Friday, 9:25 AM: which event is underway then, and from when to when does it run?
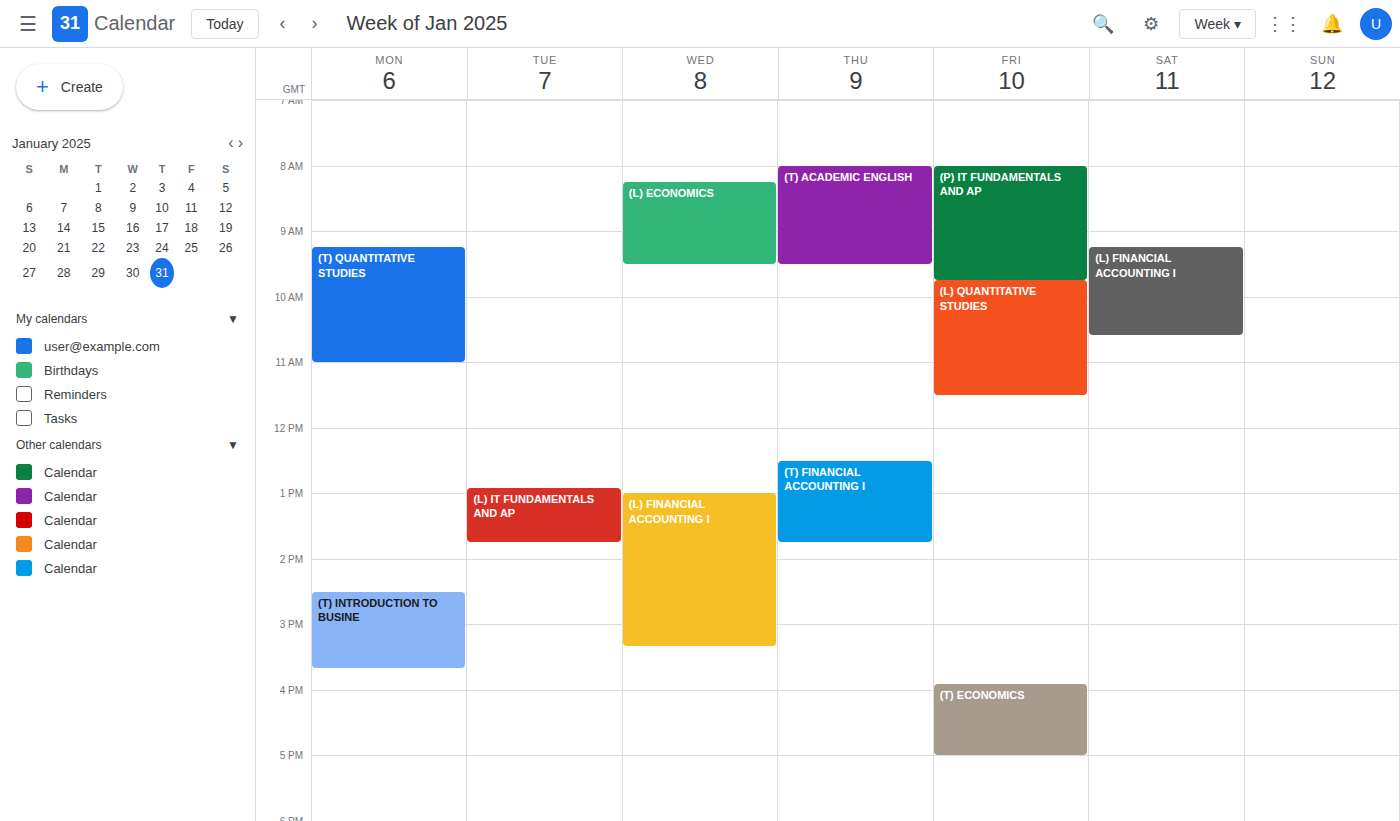
"(P) IT FUNDAMENTALS AND AP", 8:00 AM to 9:45 AM